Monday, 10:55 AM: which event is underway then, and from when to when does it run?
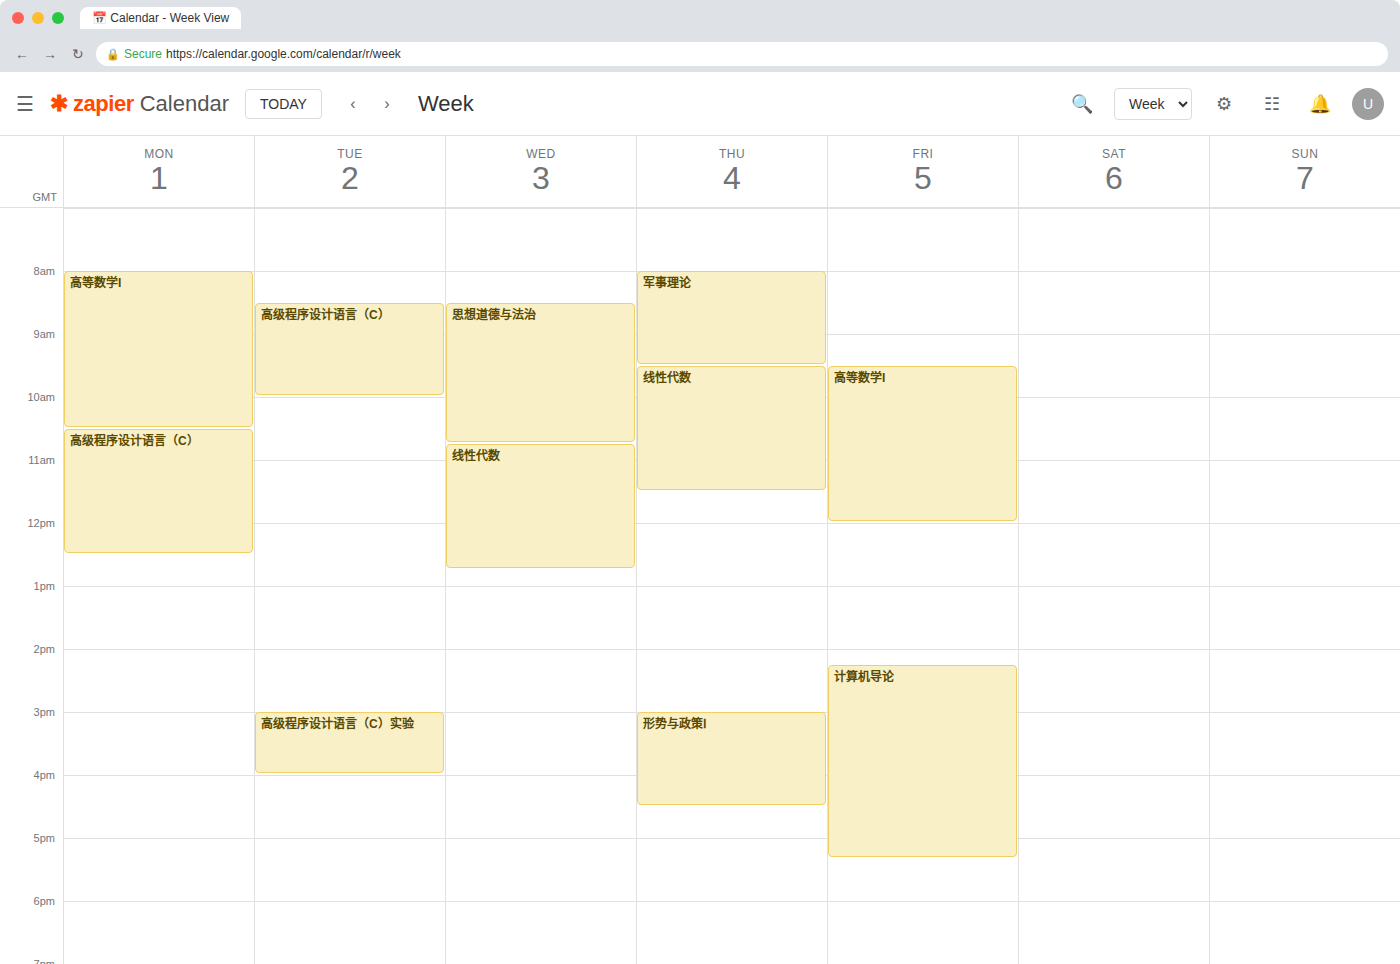
"高级程序设计语言（C）", 10:30 AM to 12:30 PM